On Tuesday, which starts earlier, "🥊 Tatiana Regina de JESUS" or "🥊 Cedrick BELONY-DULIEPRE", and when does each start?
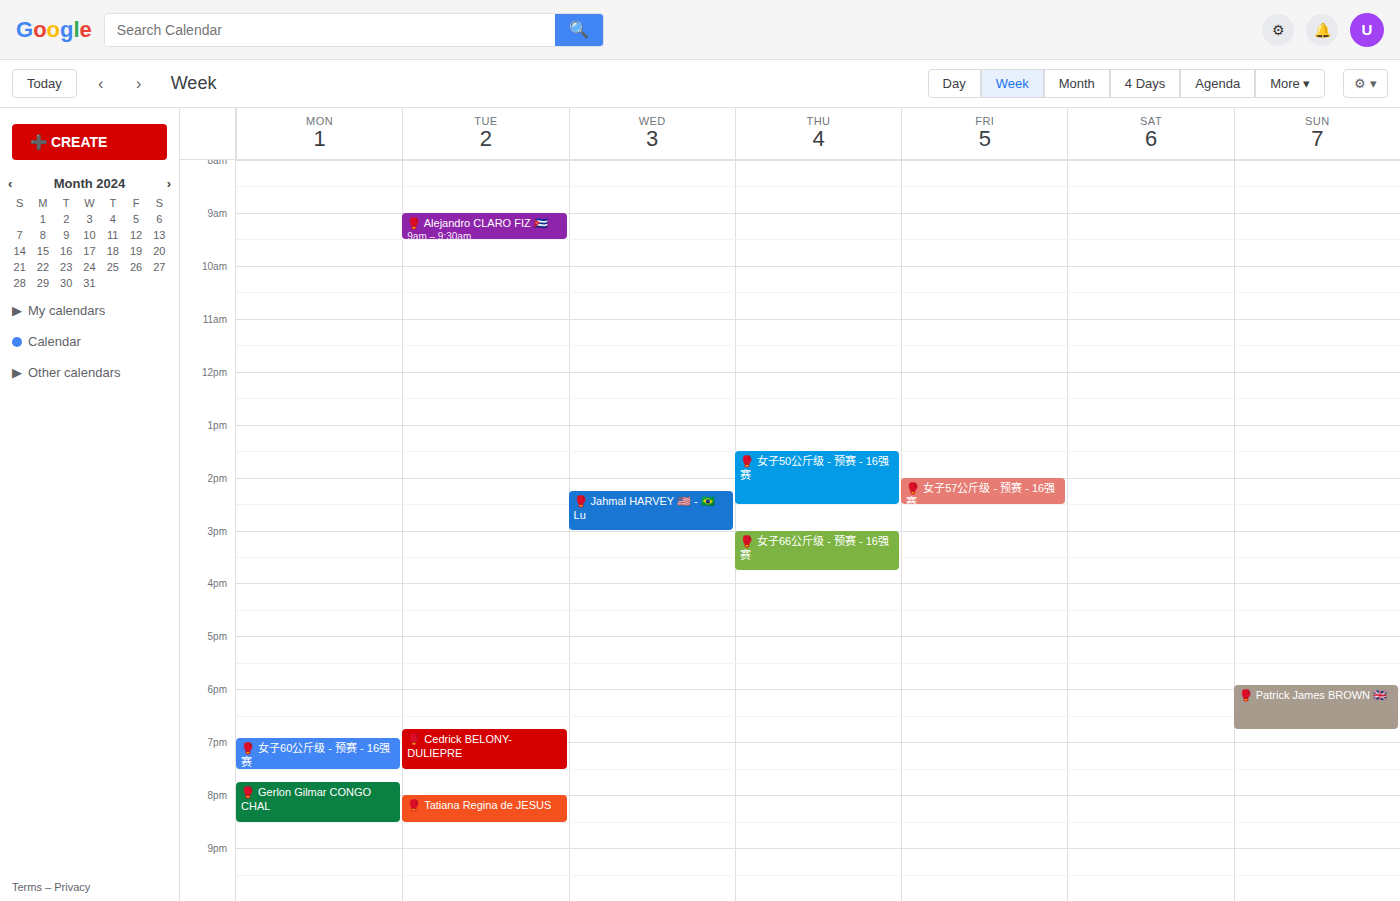
"🥊 Cedrick BELONY-DULIEPRE" 6:45 PM; "🥊 Tatiana Regina de JESUS" 8:00 PM.